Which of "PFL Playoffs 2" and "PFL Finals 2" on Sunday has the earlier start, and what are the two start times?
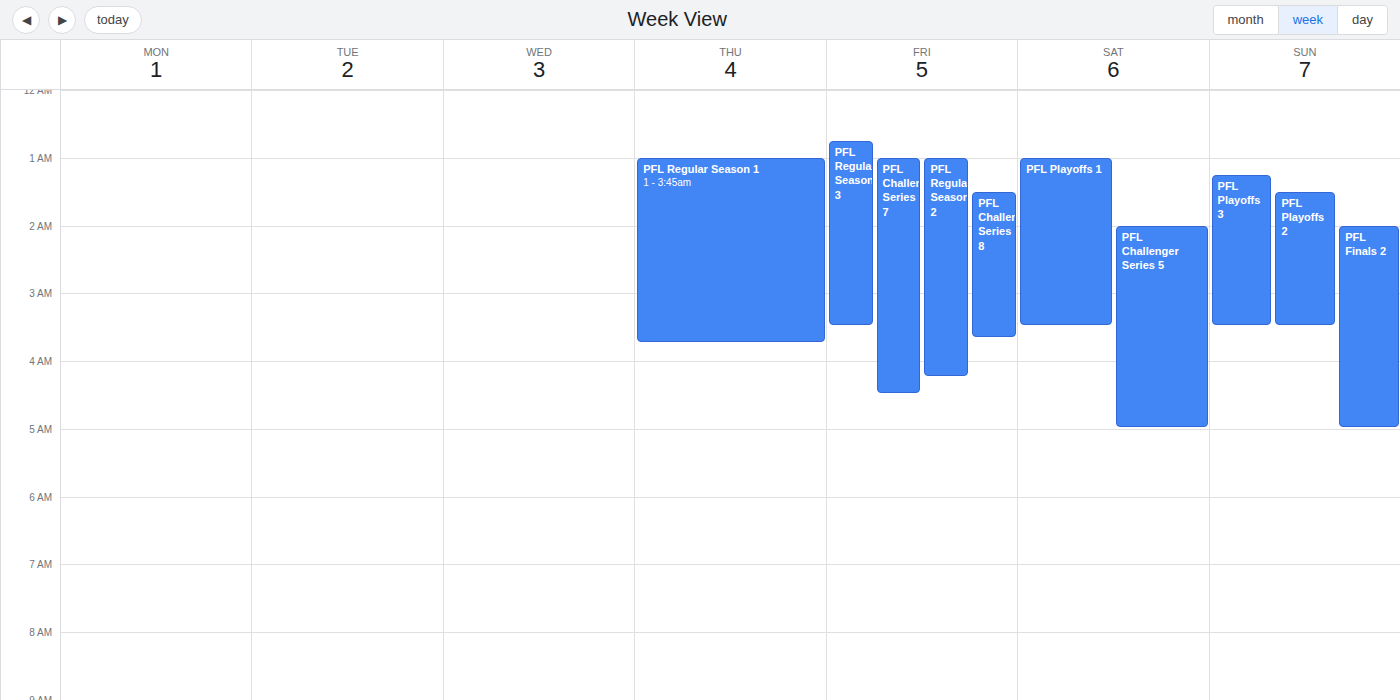
"PFL Playoffs 2" 1:30 AM; "PFL Finals 2" 2:00 AM.